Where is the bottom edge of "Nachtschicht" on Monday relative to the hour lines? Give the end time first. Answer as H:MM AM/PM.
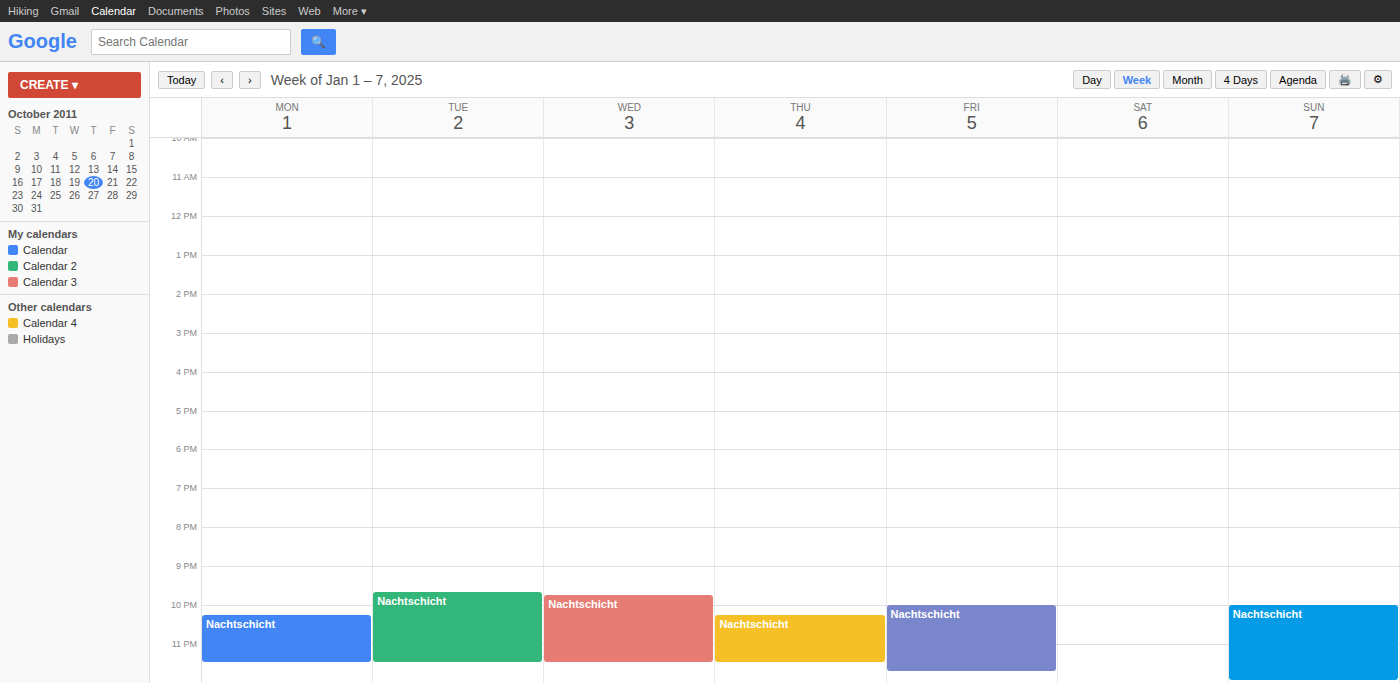
11:30 PM -- halfway between the 11 PM and 12 AM lines.